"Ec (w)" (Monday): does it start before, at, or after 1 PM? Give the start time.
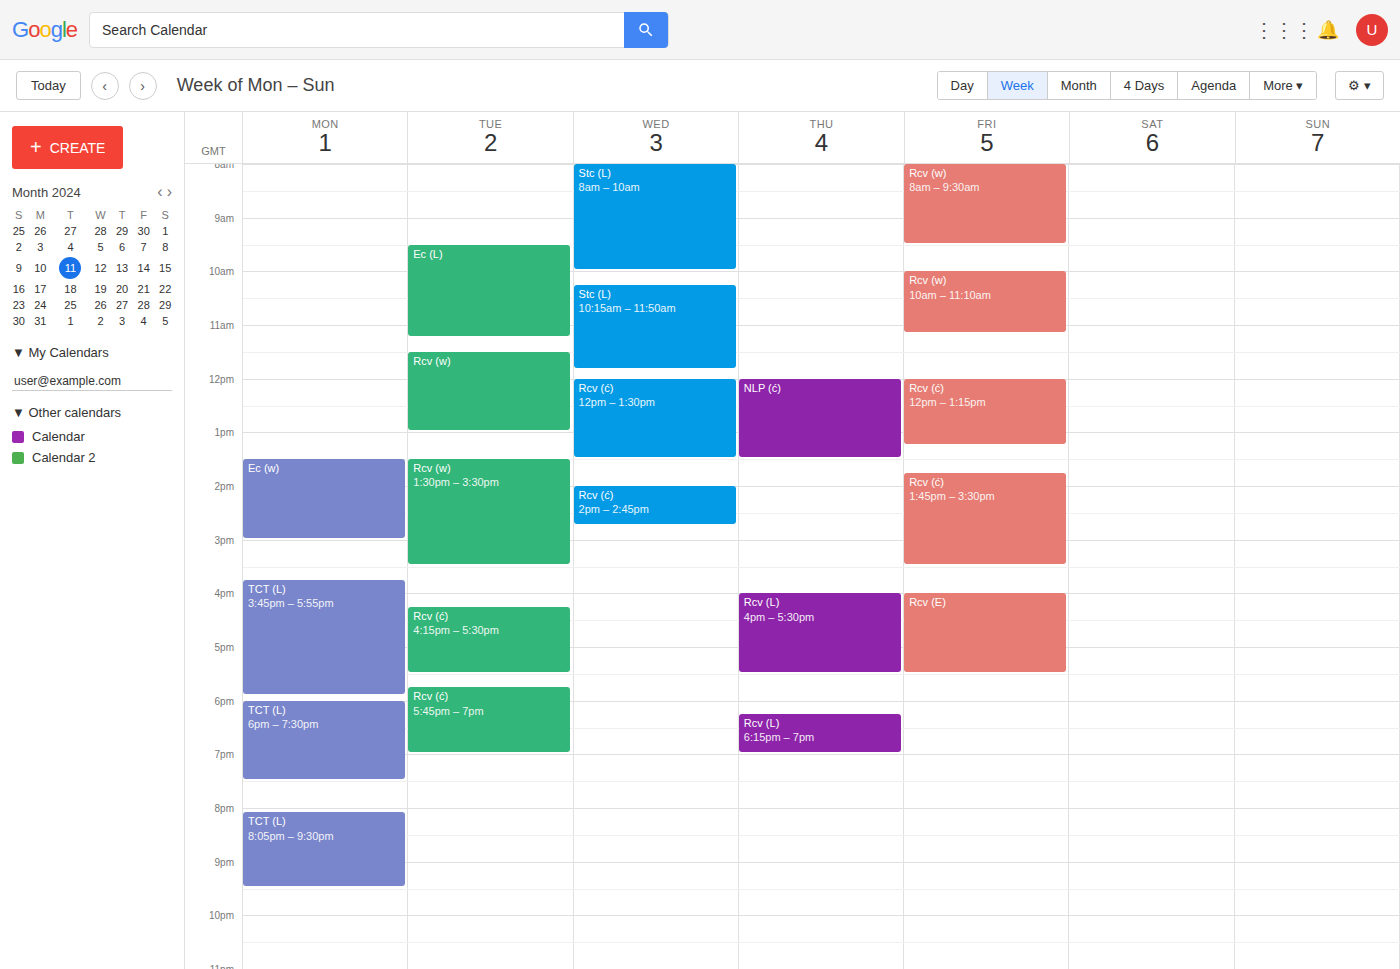
1:30 PM -- after 1 PM, 30 minutes below the 1 PM line.